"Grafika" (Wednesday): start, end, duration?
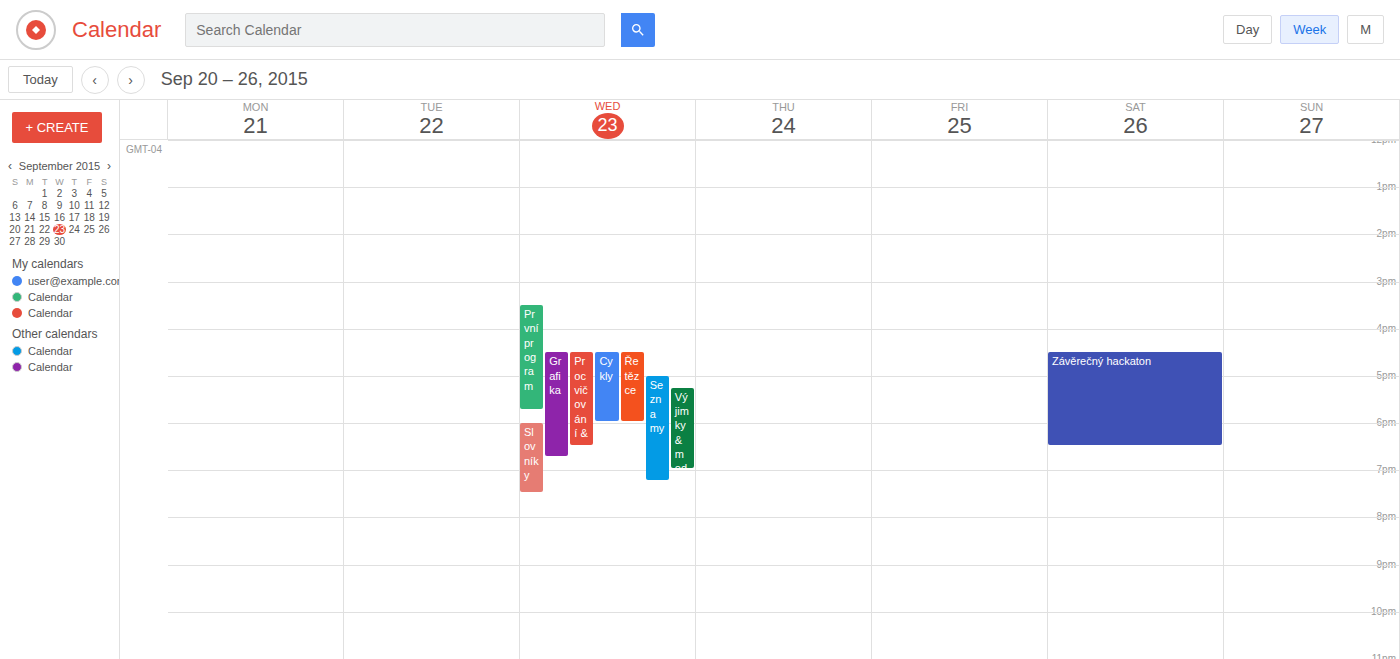
4:30 PM to 6:45 PM, 2 hours 15 minutes